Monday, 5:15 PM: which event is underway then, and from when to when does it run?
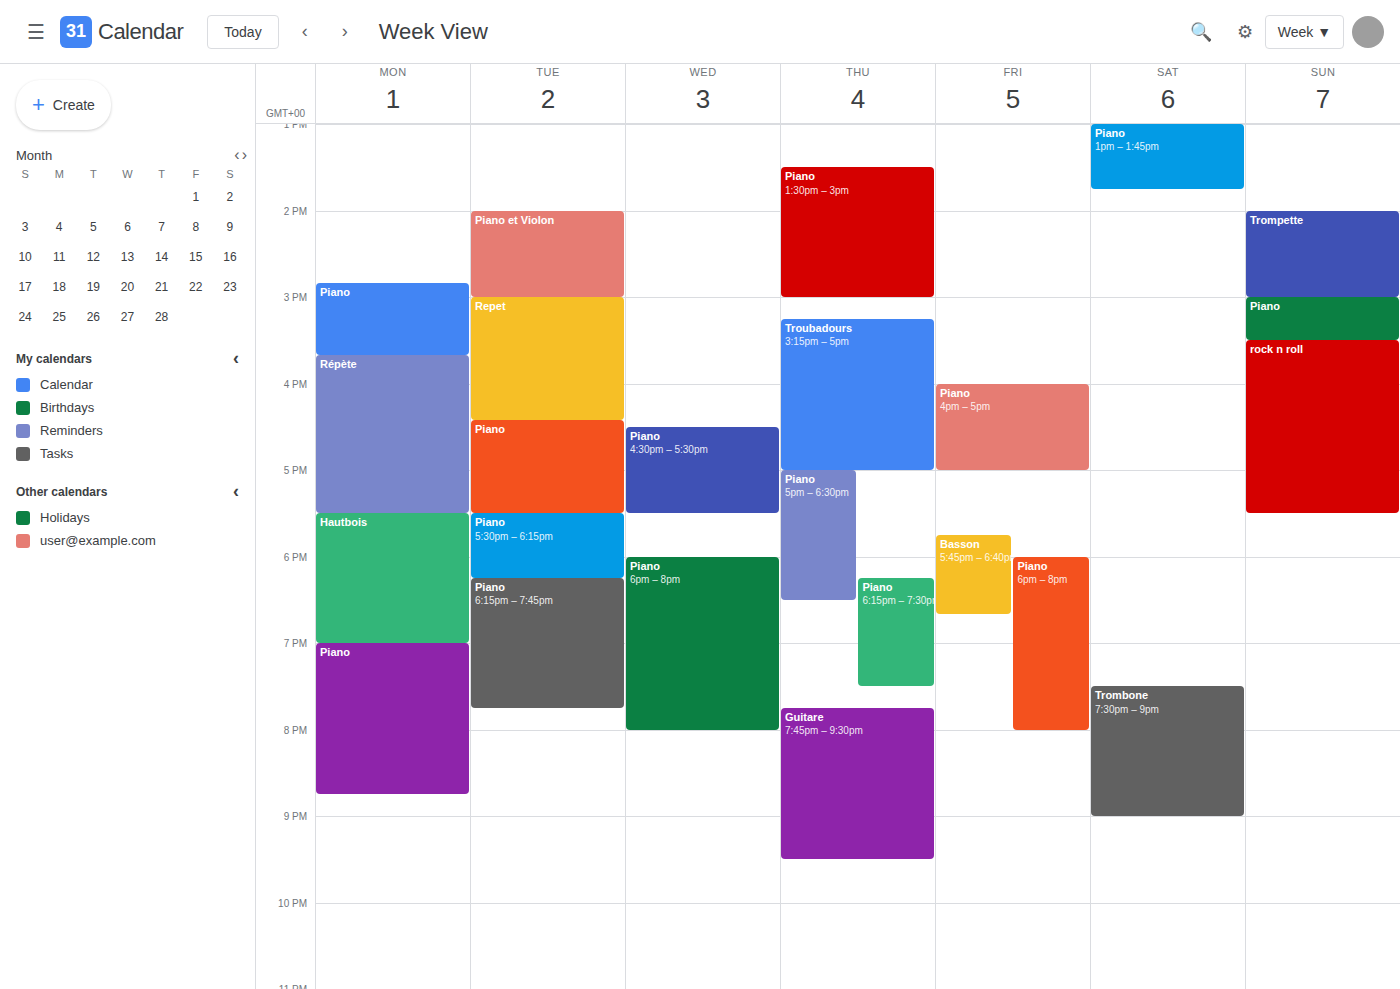
"Répète", 3:40 PM to 5:30 PM